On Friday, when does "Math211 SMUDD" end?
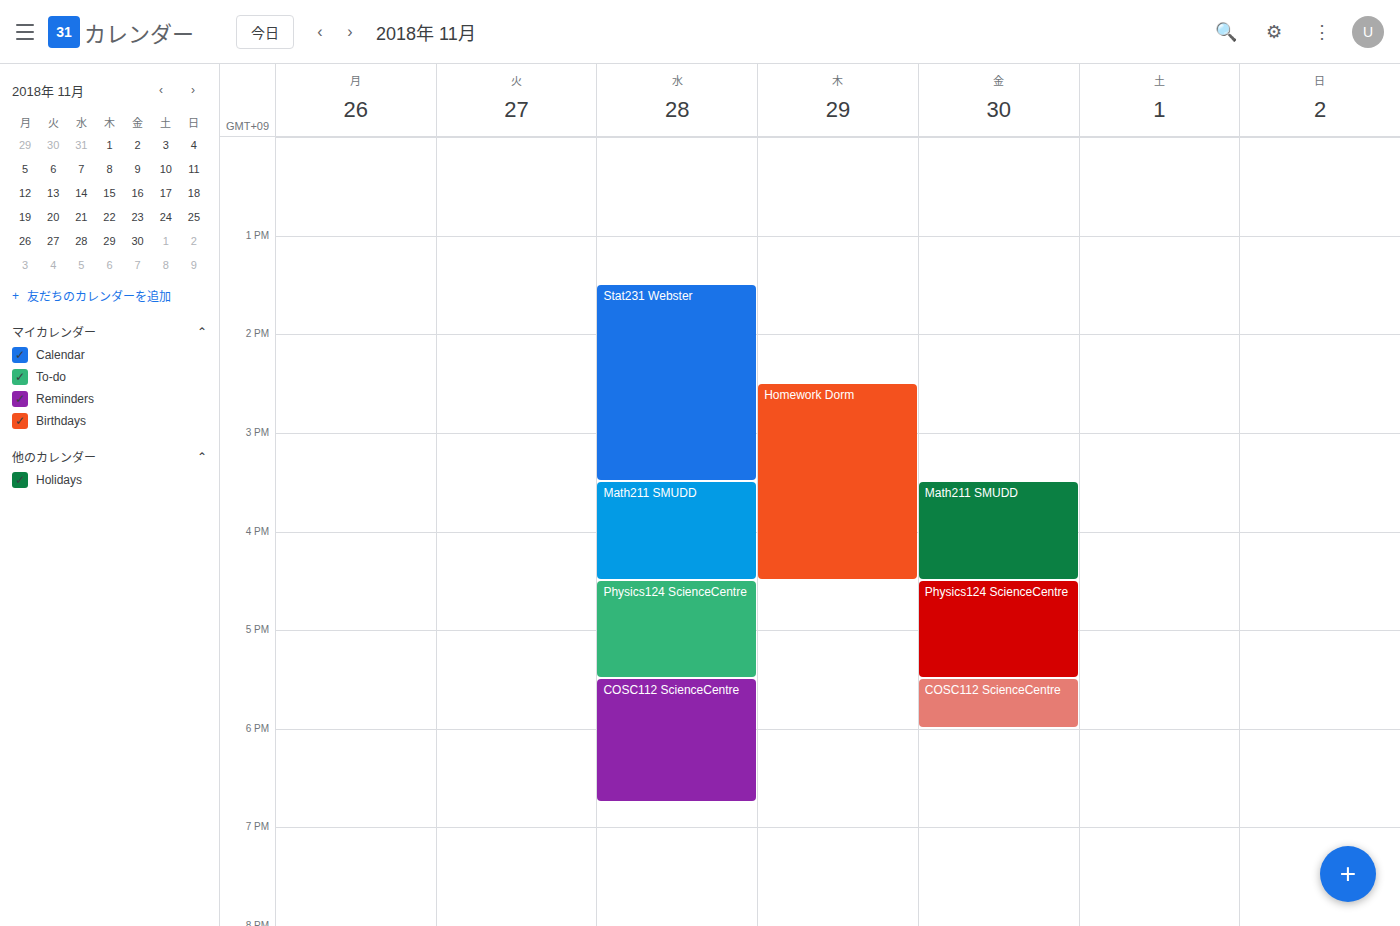
4:30 PM